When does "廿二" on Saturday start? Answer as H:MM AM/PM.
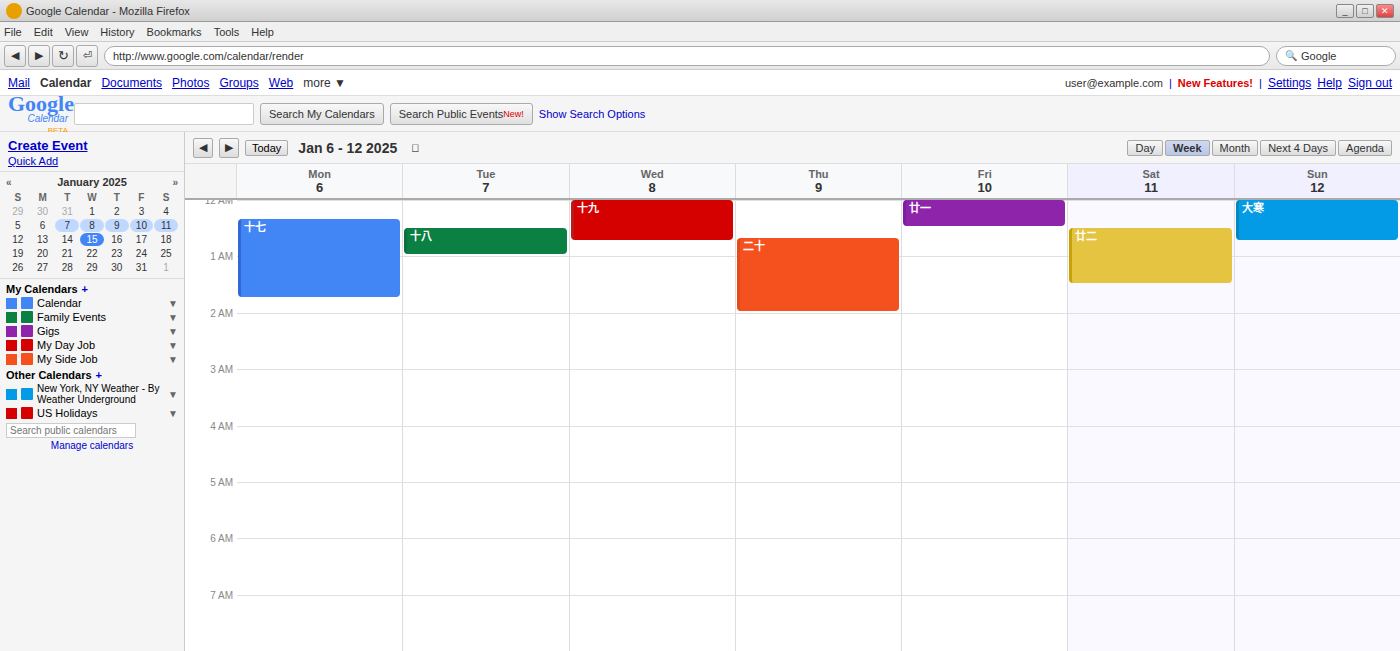
12:30 AM